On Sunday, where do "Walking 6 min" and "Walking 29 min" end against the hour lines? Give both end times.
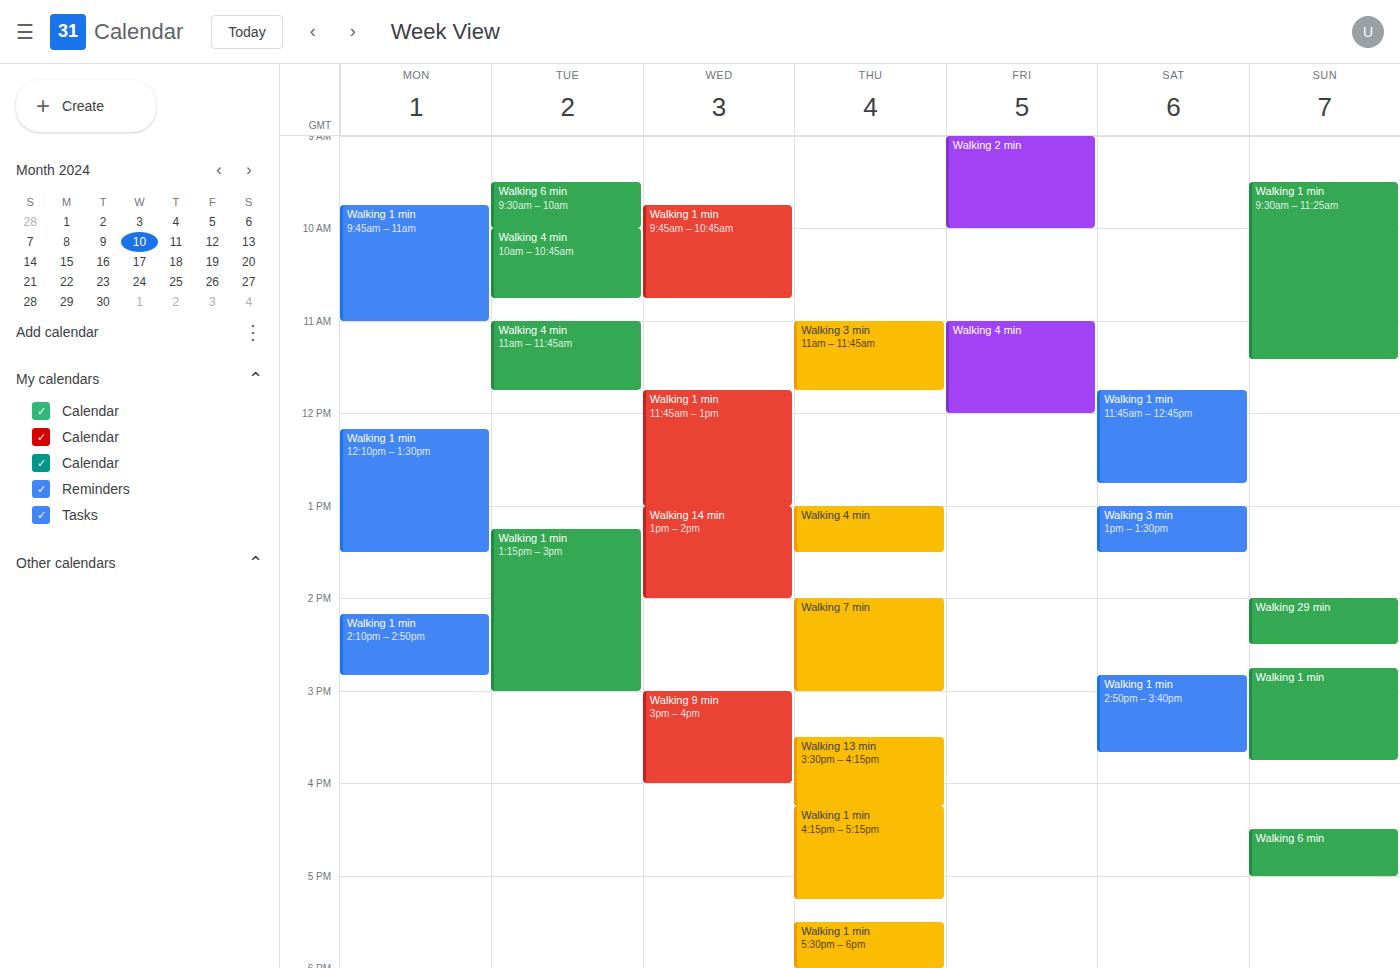
"Walking 6 min": 5:00 PM, exactly on the 5 PM line. "Walking 29 min": 2:30 PM, halfway between the 2 PM and 3 PM lines.